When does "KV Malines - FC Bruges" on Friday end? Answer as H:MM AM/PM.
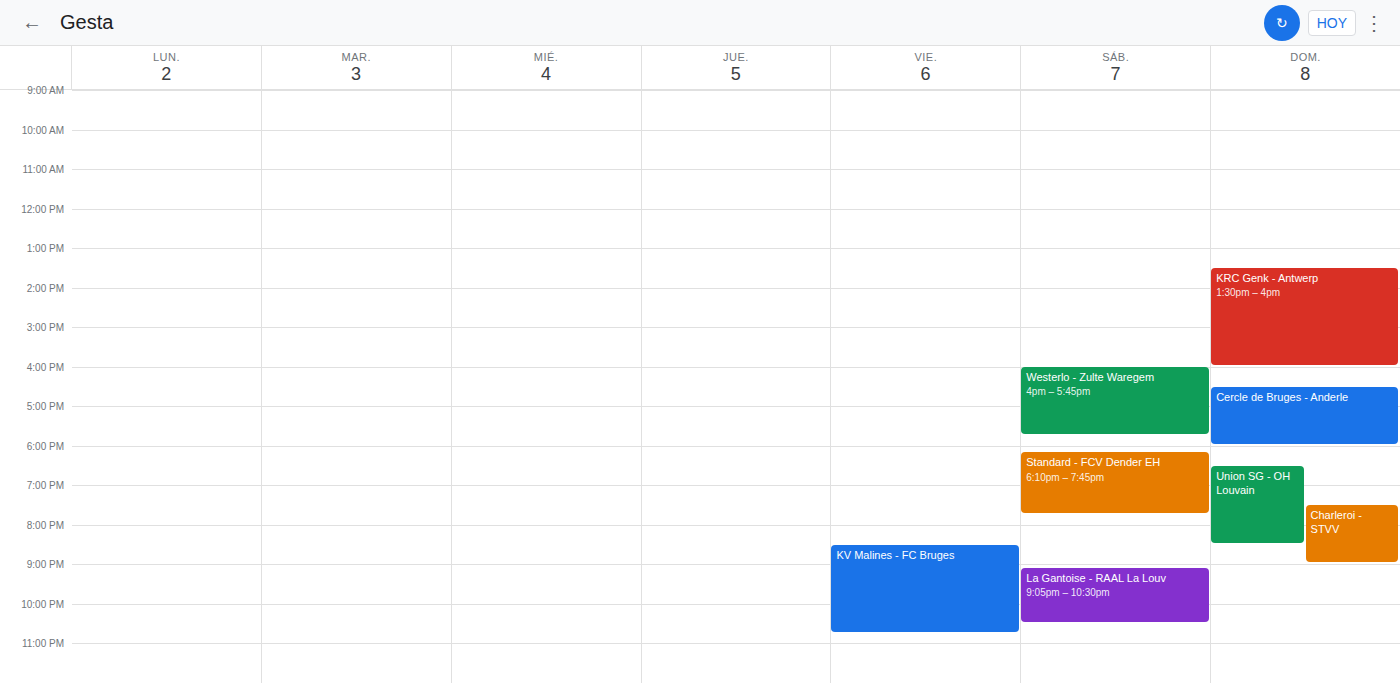
10:45 PM